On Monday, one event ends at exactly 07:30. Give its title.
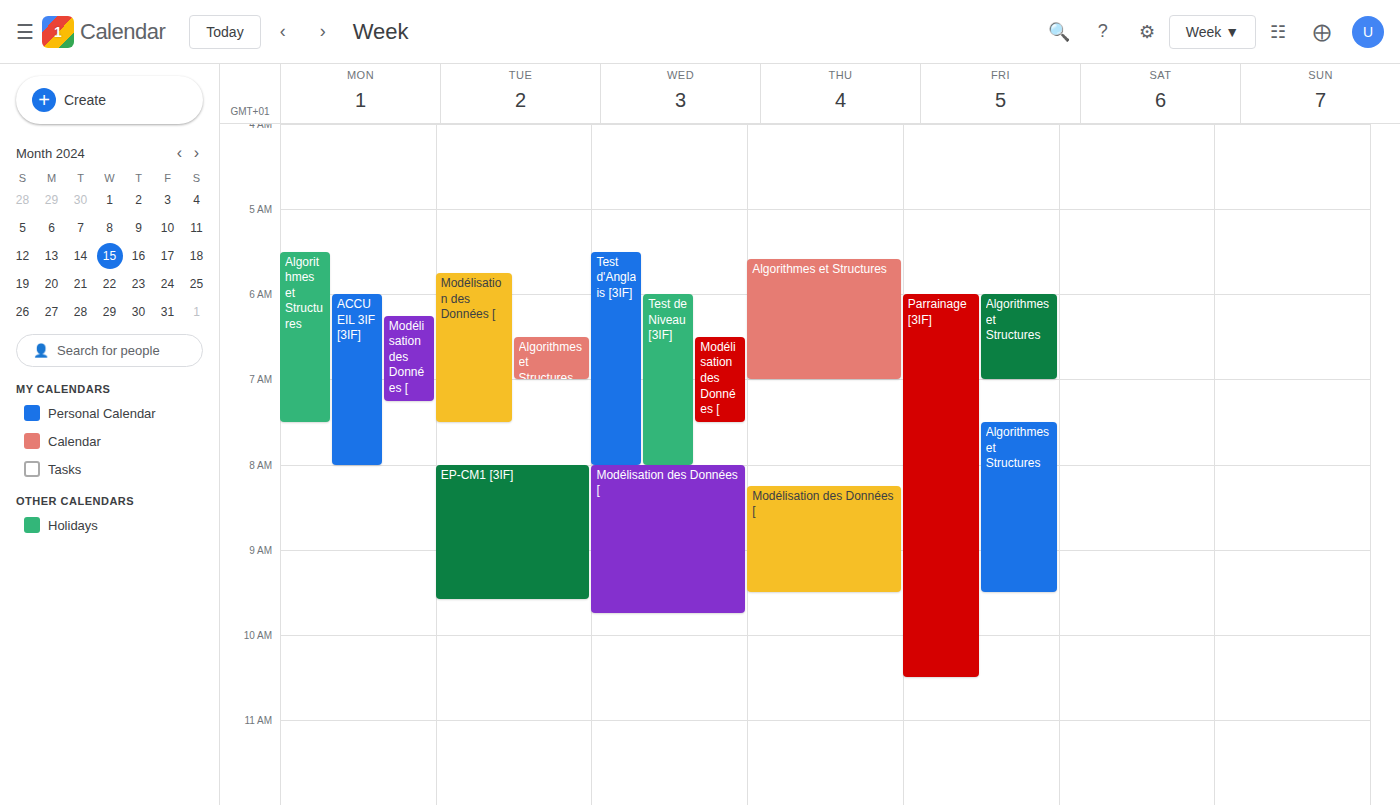
"Algorithmes et Structures"